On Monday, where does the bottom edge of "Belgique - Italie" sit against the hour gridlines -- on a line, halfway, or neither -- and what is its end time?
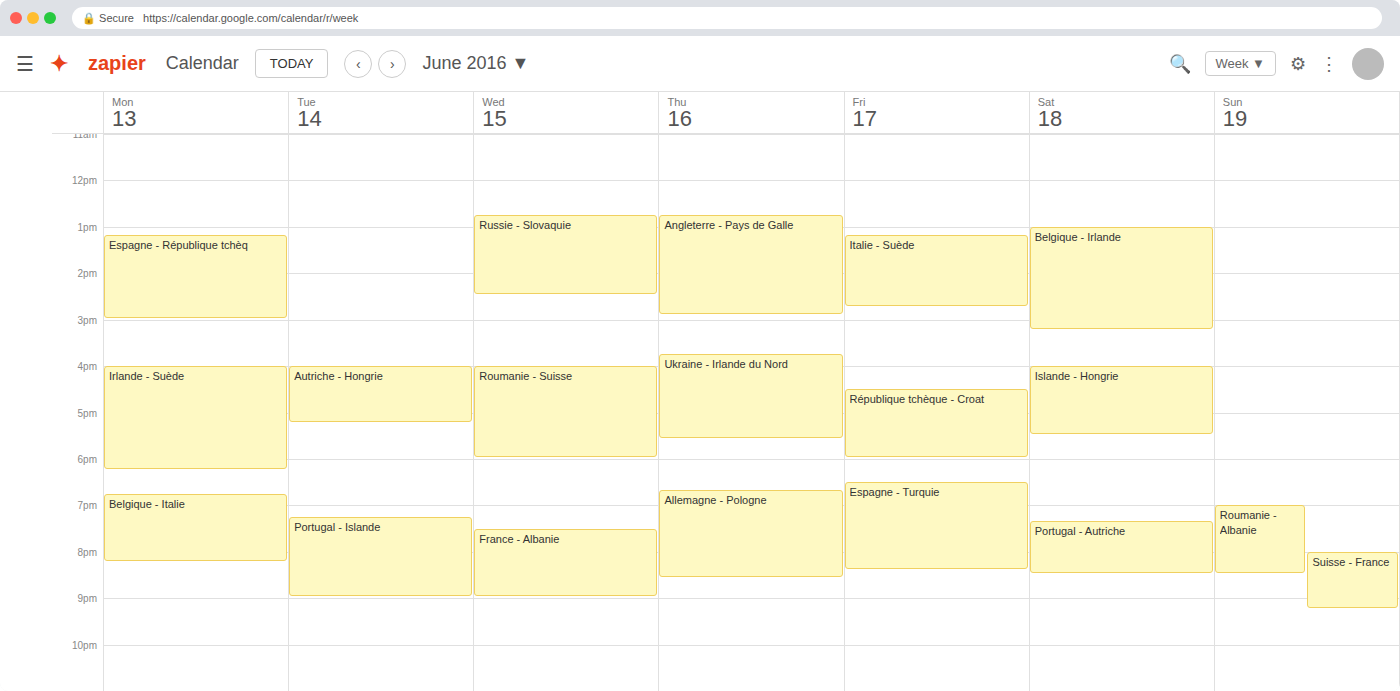
8:15 PM -- neither: a quarter of the way from the 8 PM line to the 9 PM line.